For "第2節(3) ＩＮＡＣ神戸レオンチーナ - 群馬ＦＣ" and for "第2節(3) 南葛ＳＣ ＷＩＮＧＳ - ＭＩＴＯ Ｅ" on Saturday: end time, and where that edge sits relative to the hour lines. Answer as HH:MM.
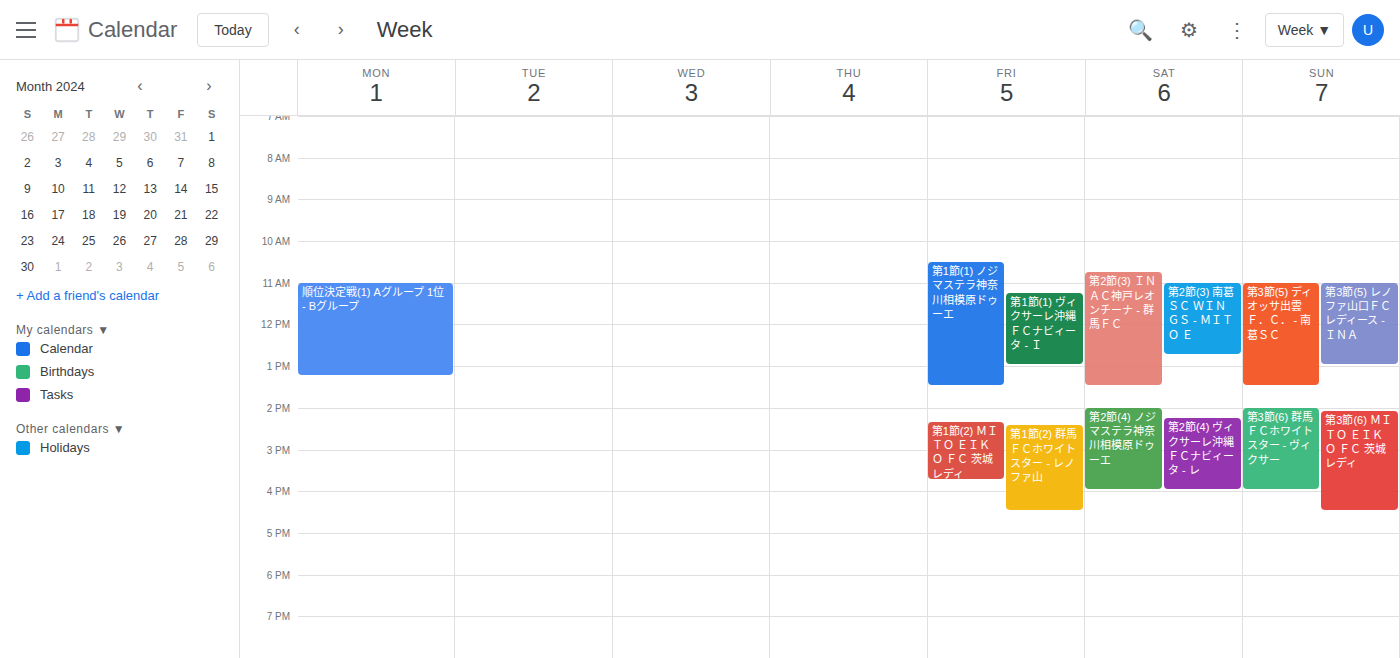
"第2節(3) ＩＮＡＣ神戸レオンチーナ - 群馬ＦＣ": 13:30, halfway between the 13:00 and 14:00 lines. "第2節(3) 南葛ＳＣ ＷＩＮＧＳ - ＭＩＴＯ Ｅ": 12:45, neither: three quarters of the way from the 12:00 line to the 13:00 line.